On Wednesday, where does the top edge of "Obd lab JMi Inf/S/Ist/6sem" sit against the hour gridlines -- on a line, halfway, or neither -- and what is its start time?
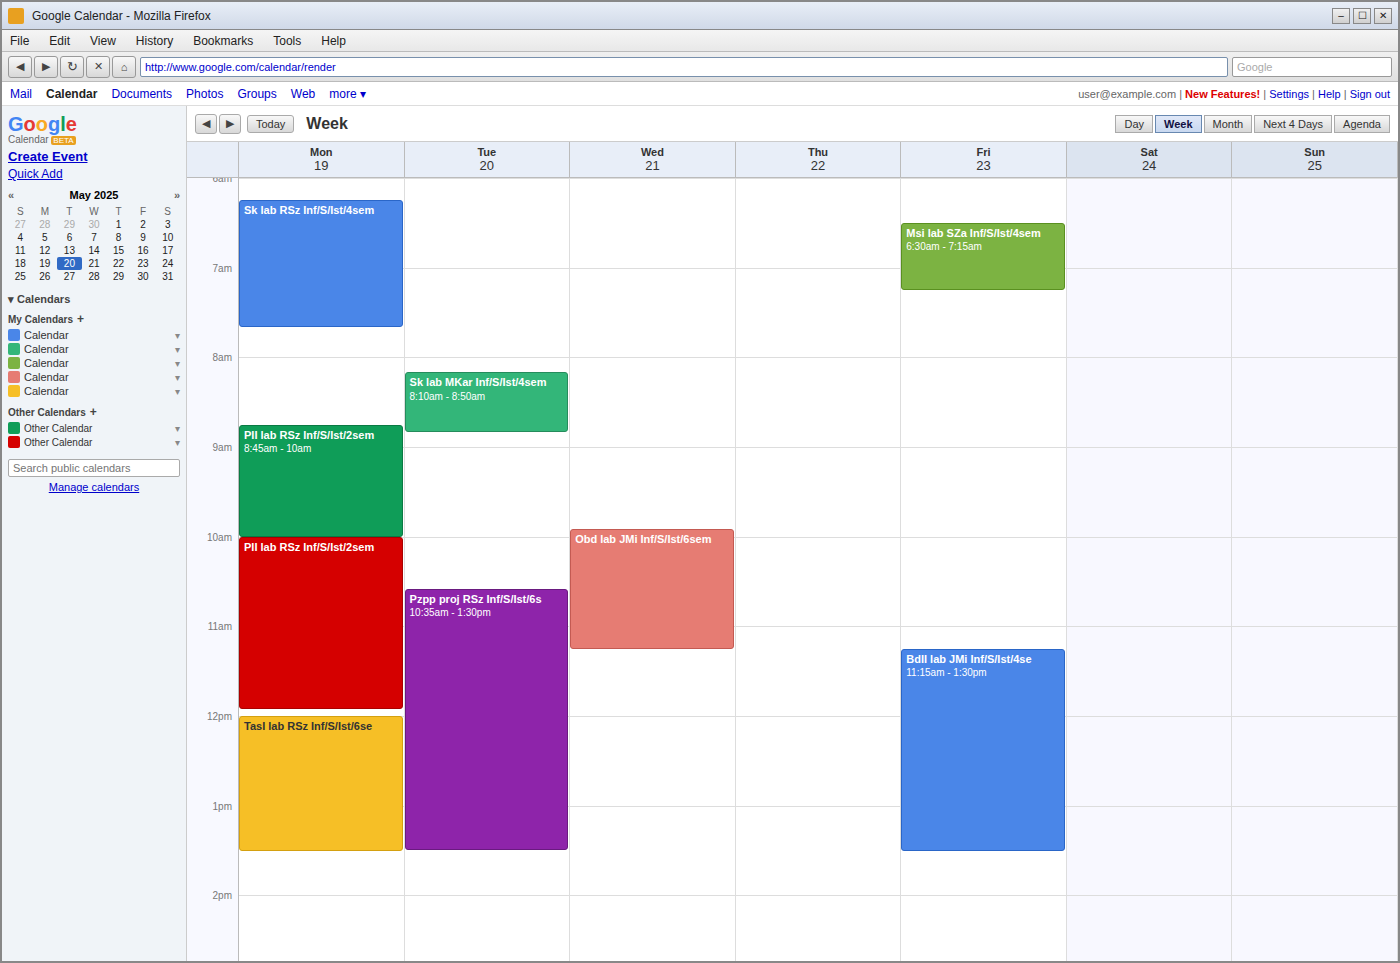
09:55 -- neither: 55 minutes below the 09:00 line and 5 minutes above the 10:00 line.